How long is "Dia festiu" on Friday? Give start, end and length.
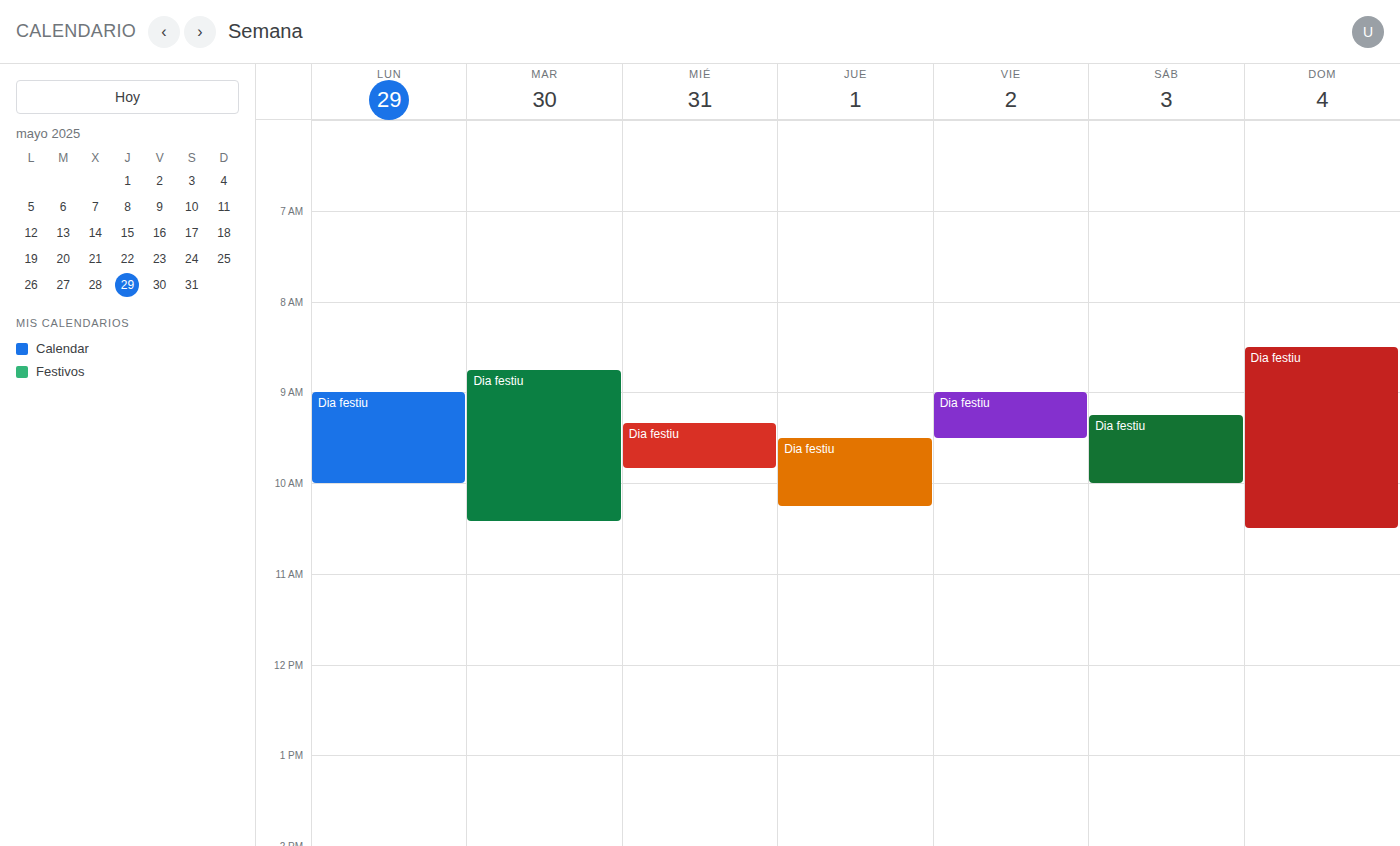
9:00 AM to 9:30 AM, 30 minutes